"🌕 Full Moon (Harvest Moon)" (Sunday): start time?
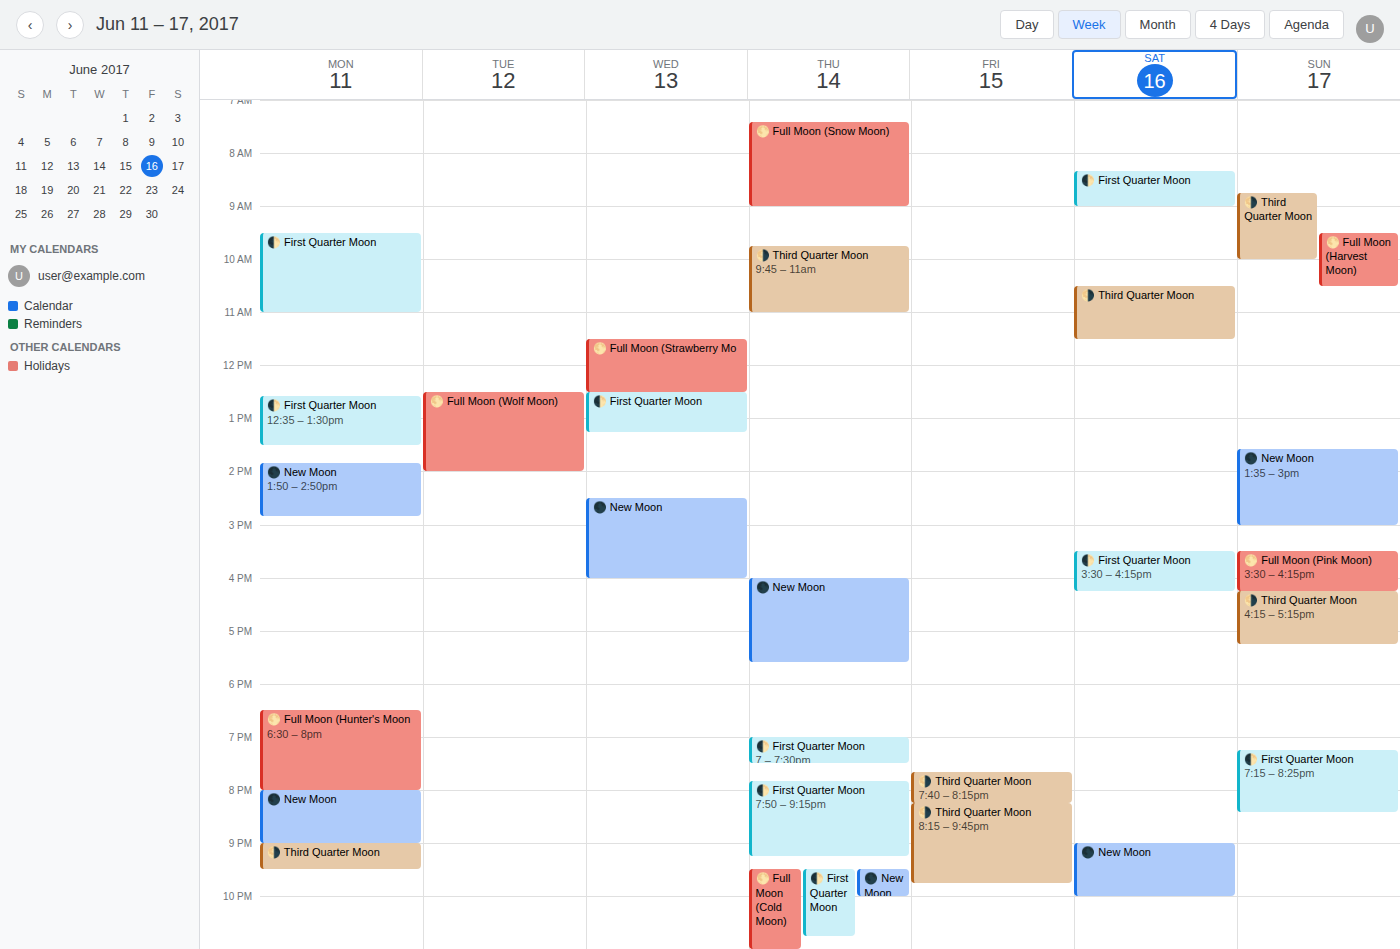
9:30 AM